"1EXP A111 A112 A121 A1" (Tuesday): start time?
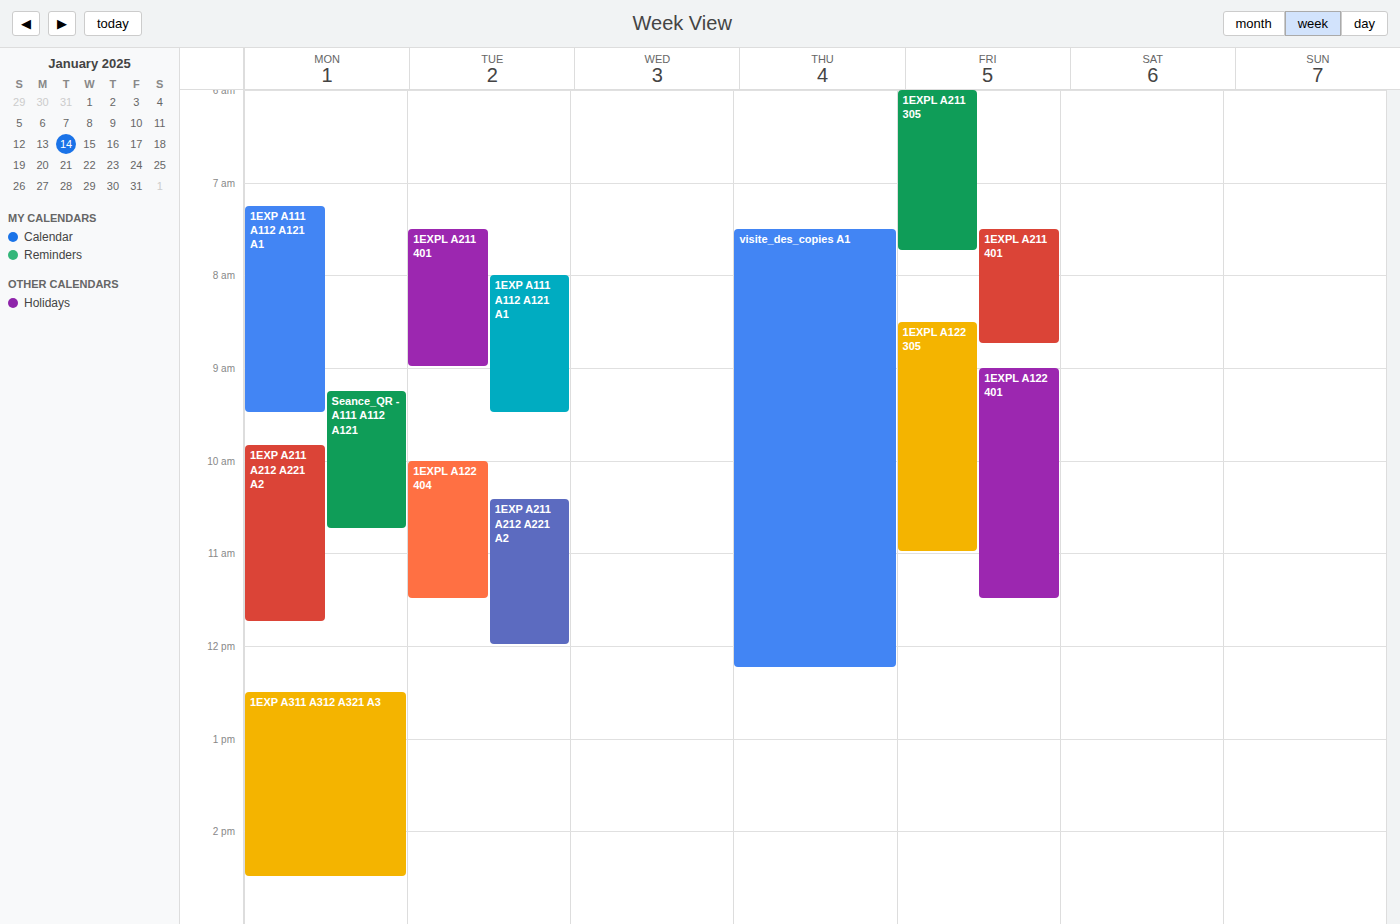
8:00 AM